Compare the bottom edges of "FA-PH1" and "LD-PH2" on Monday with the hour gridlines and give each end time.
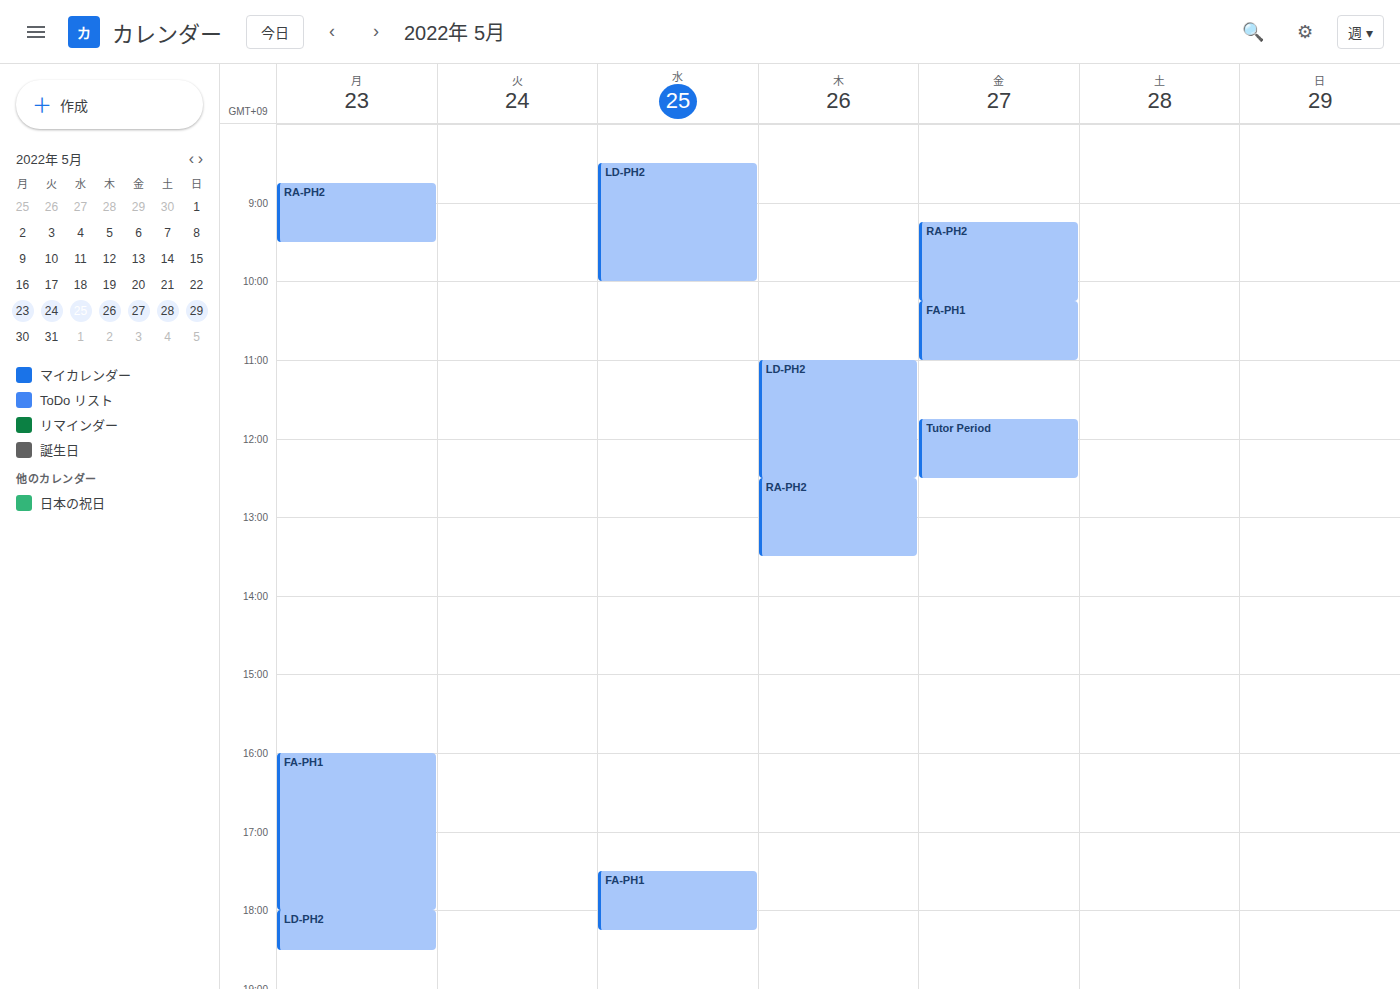
"FA-PH1": 6:00 PM, exactly on the 6 PM line. "LD-PH2": 6:30 PM, halfway between the 6 PM and 7 PM lines.